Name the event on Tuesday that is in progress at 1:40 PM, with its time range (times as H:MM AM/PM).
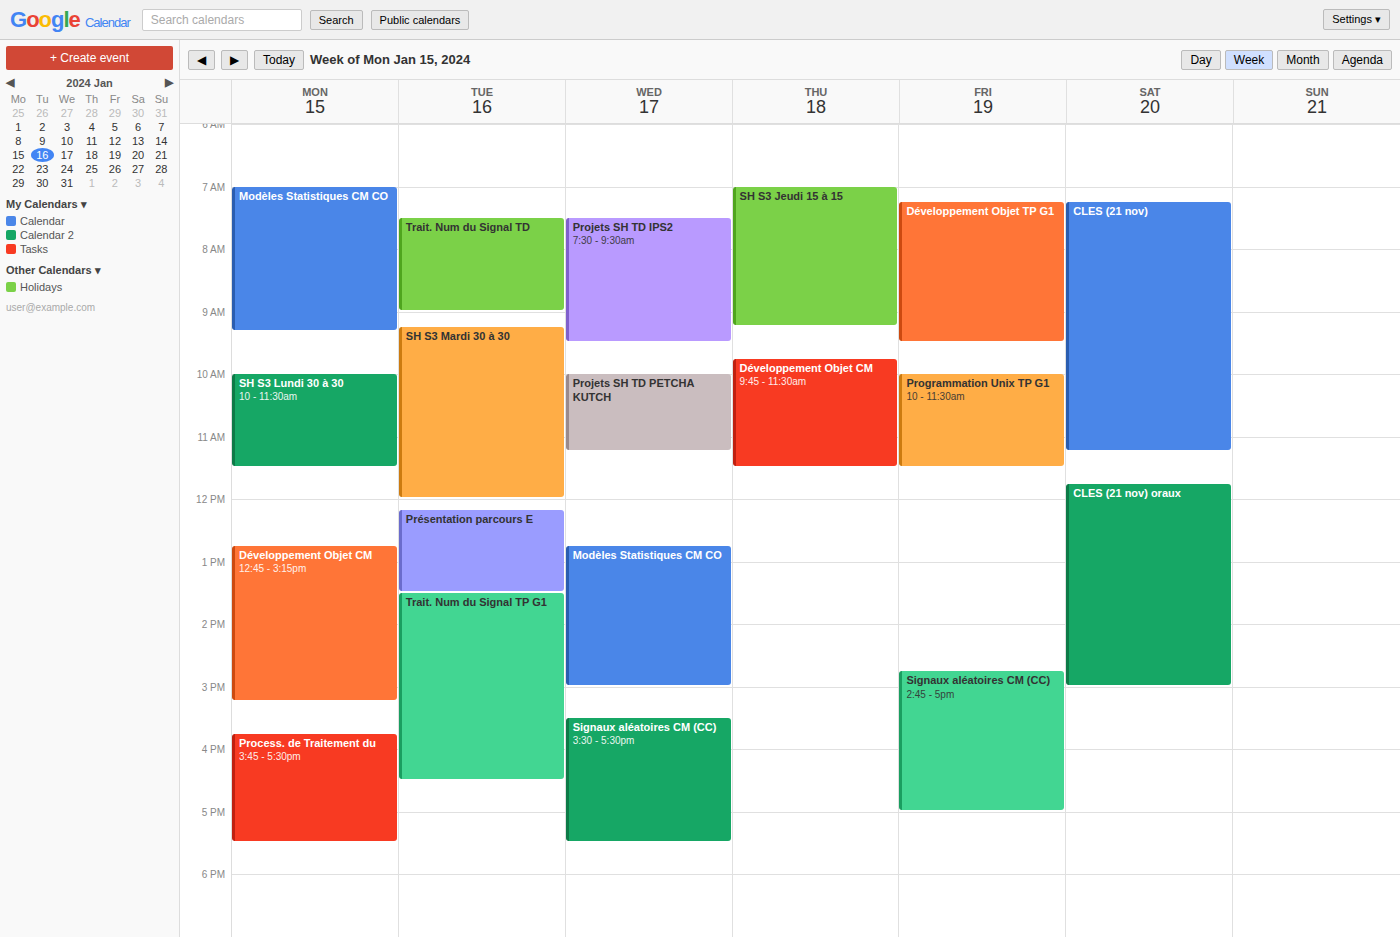
"Trait. Num du Signal TP G1", 1:30 PM to 4:30 PM